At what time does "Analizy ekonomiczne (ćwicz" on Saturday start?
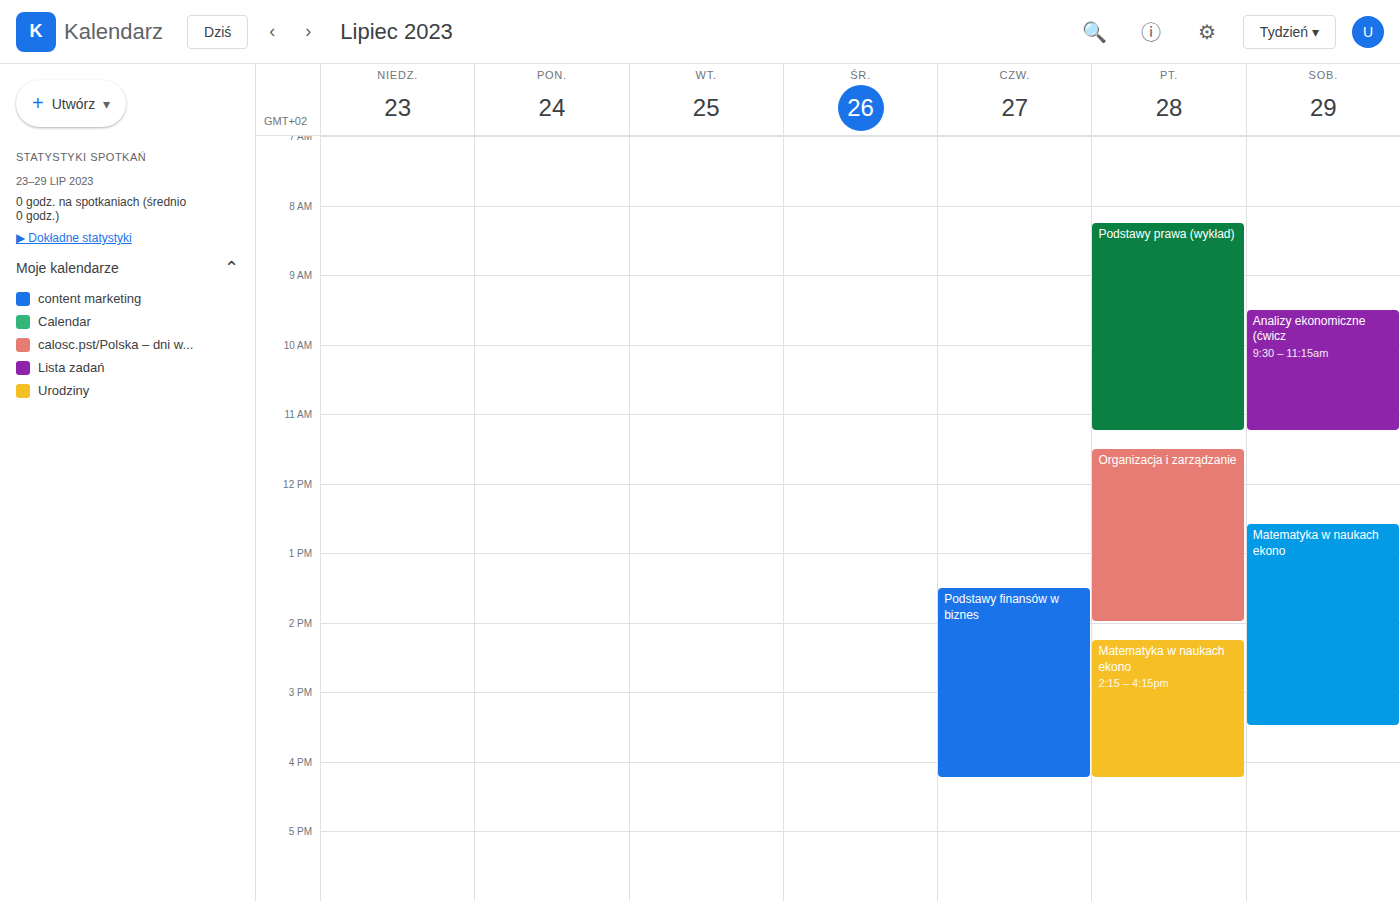
9:30 AM